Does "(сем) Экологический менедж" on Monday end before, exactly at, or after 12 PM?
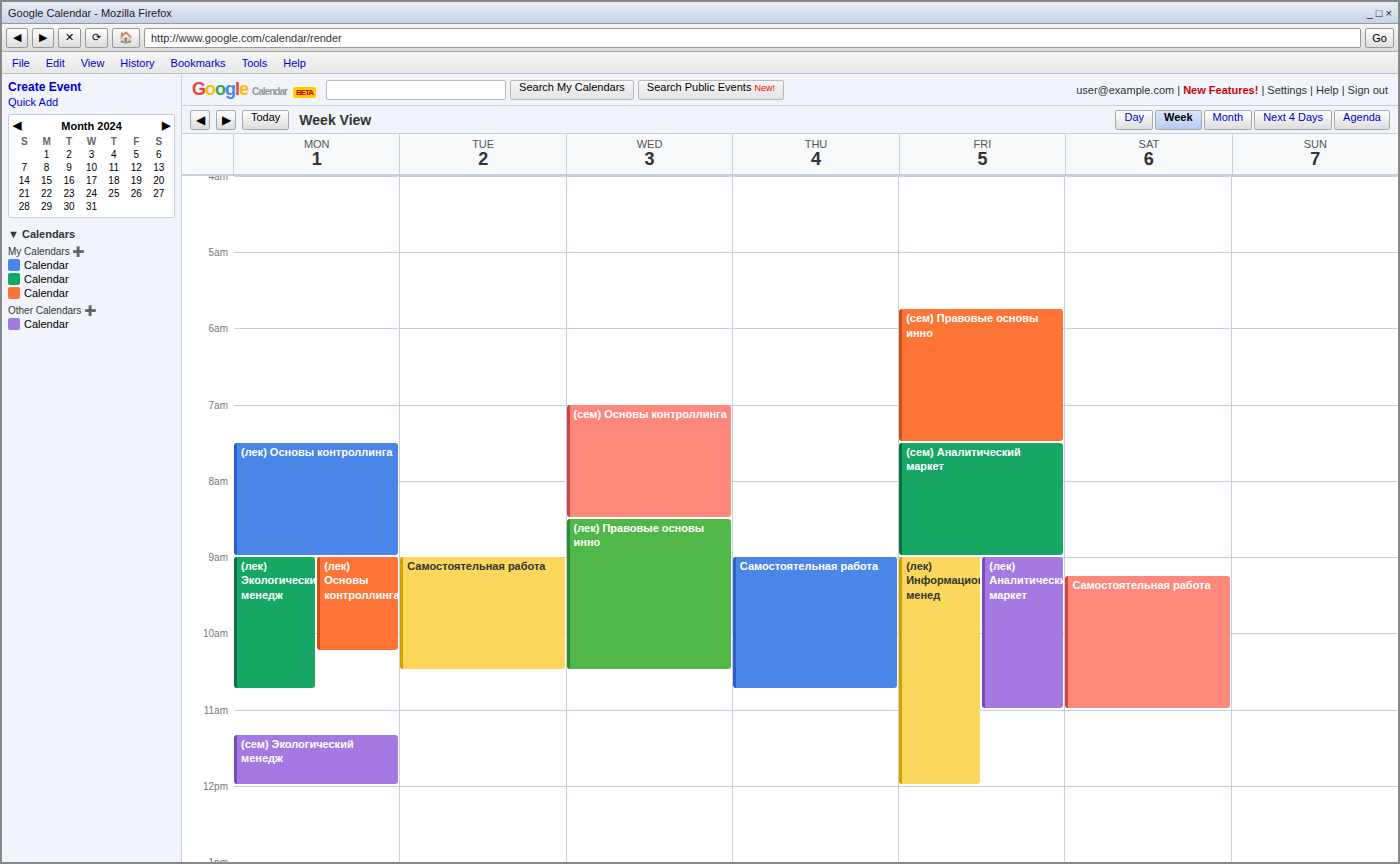
12:00 PM -- exactly at 12 PM, on the 12 PM line.